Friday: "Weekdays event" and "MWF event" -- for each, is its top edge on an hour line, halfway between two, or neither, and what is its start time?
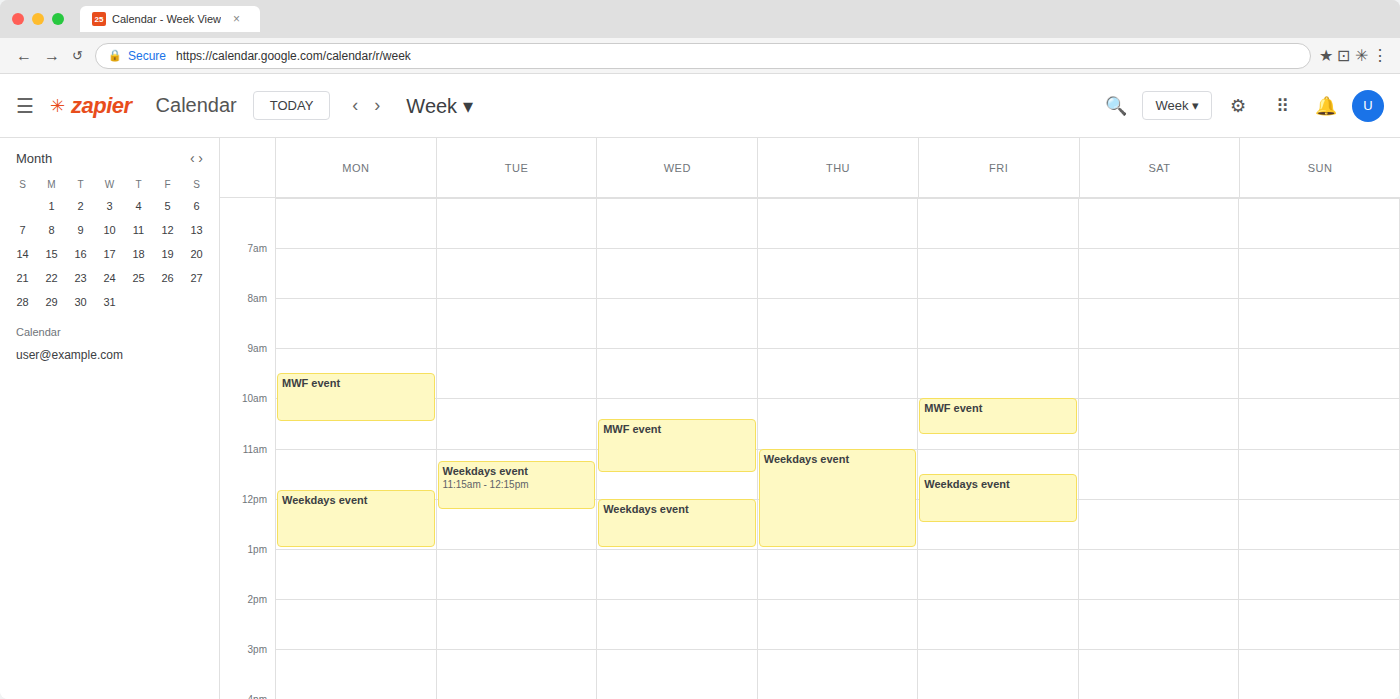
"Weekdays event": 11:30 AM, halfway between the 11 AM and 12 PM lines. "MWF event": 10:00 AM, exactly on the 10 AM line.